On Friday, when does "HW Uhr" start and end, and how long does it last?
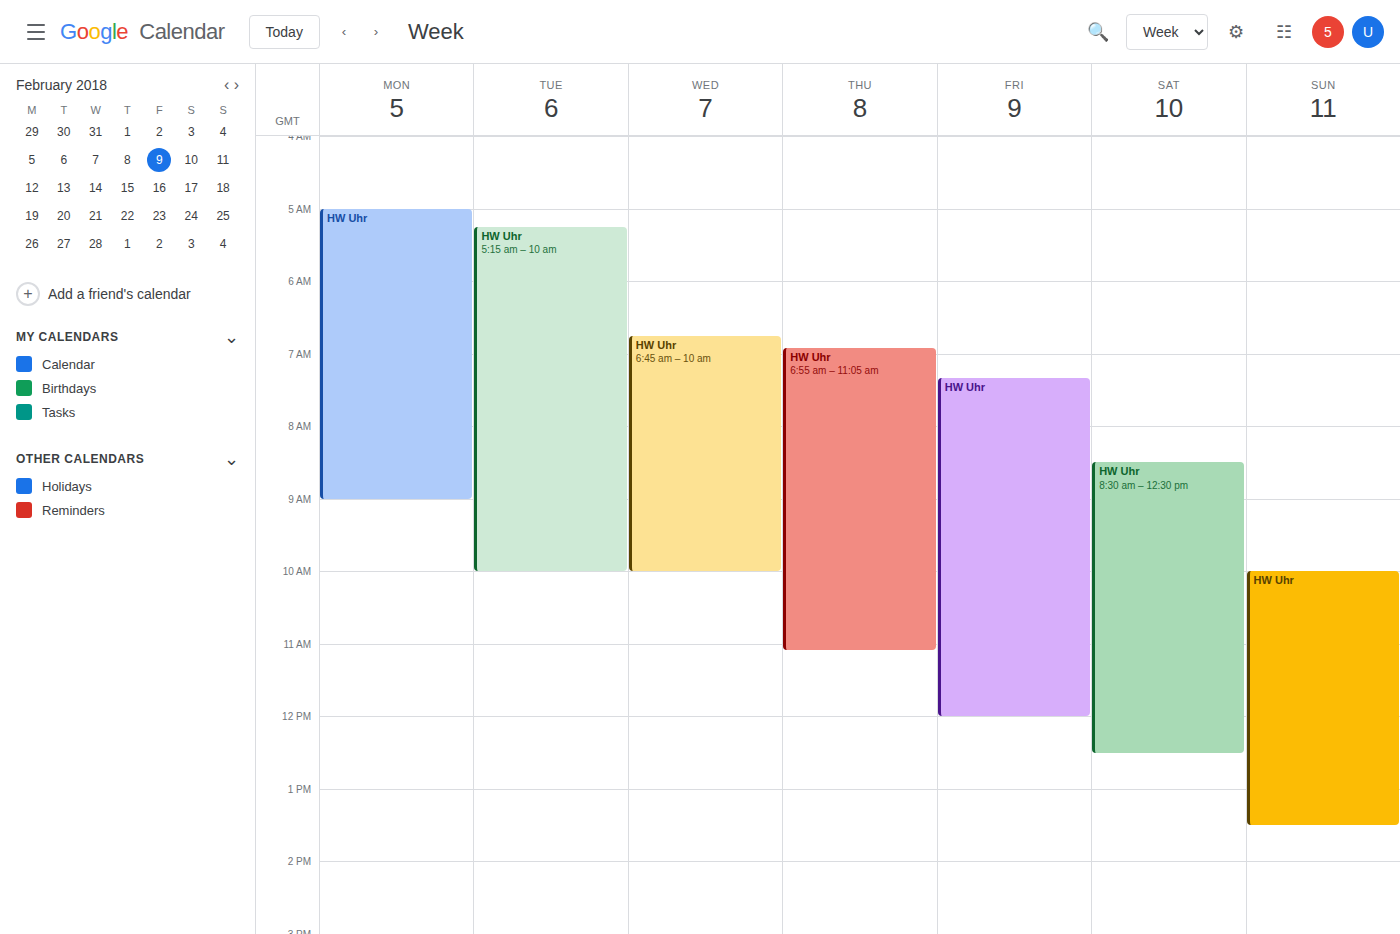
7:20 AM to 12:00 PM, 4 hours 40 minutes